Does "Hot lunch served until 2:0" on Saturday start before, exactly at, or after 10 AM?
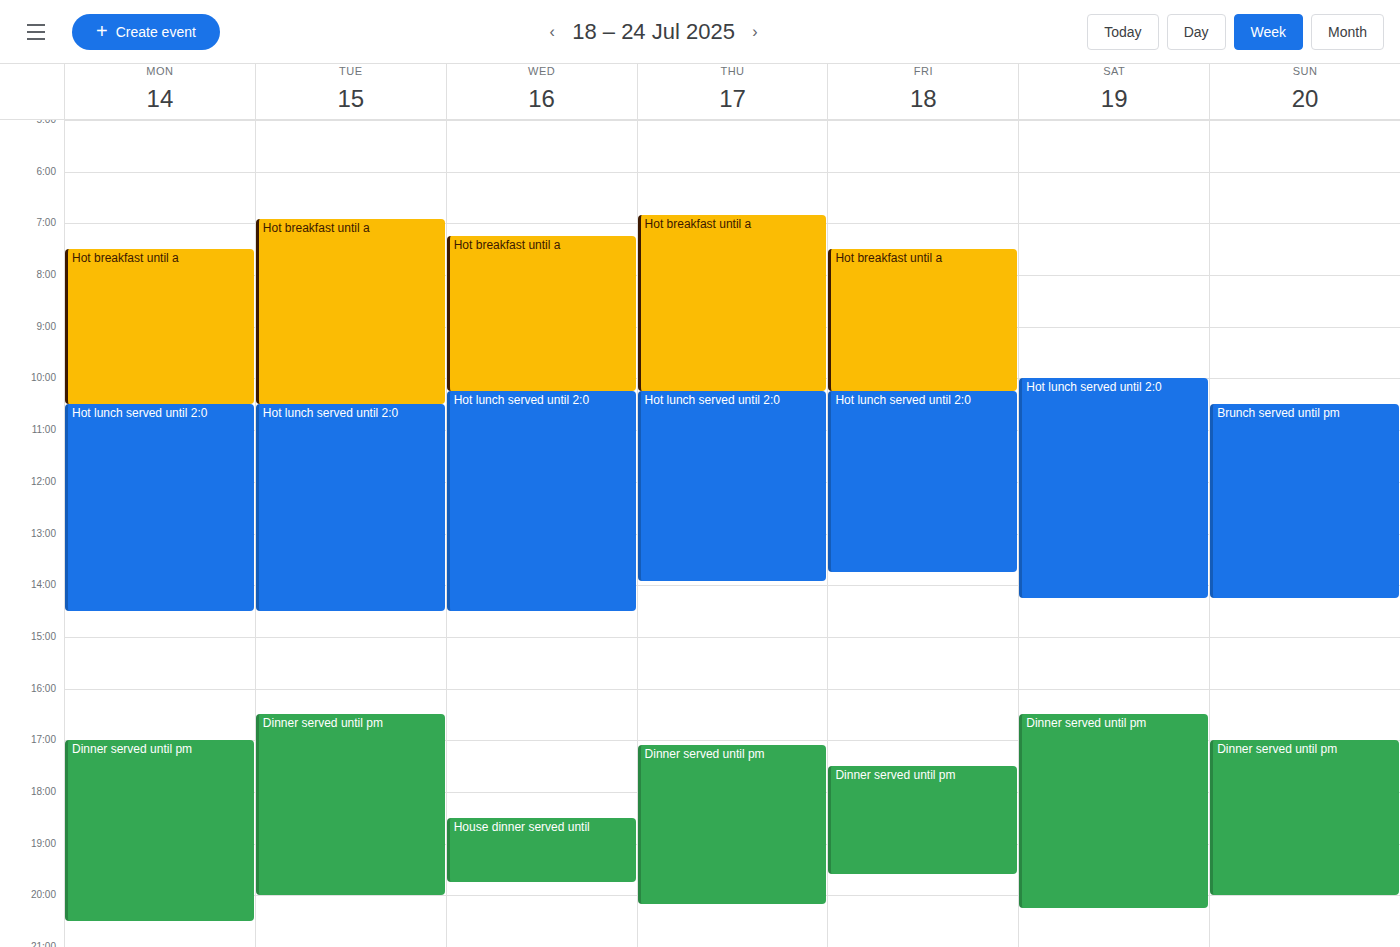
10:00 AM -- exactly at 10 AM, on the 10 AM line.